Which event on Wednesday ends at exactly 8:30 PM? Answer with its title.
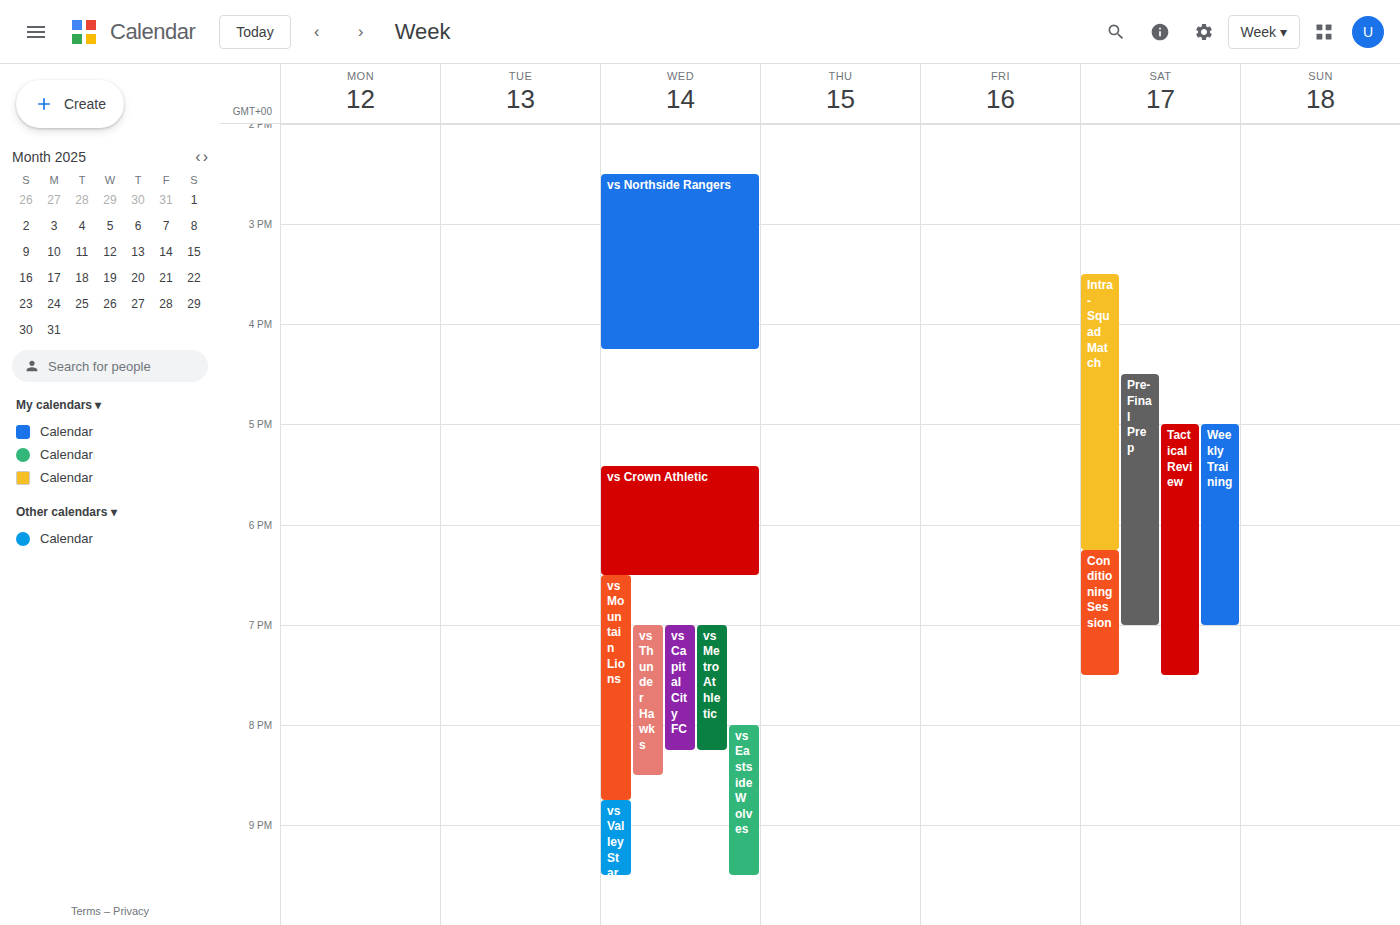
"vs Thunder Hawks"